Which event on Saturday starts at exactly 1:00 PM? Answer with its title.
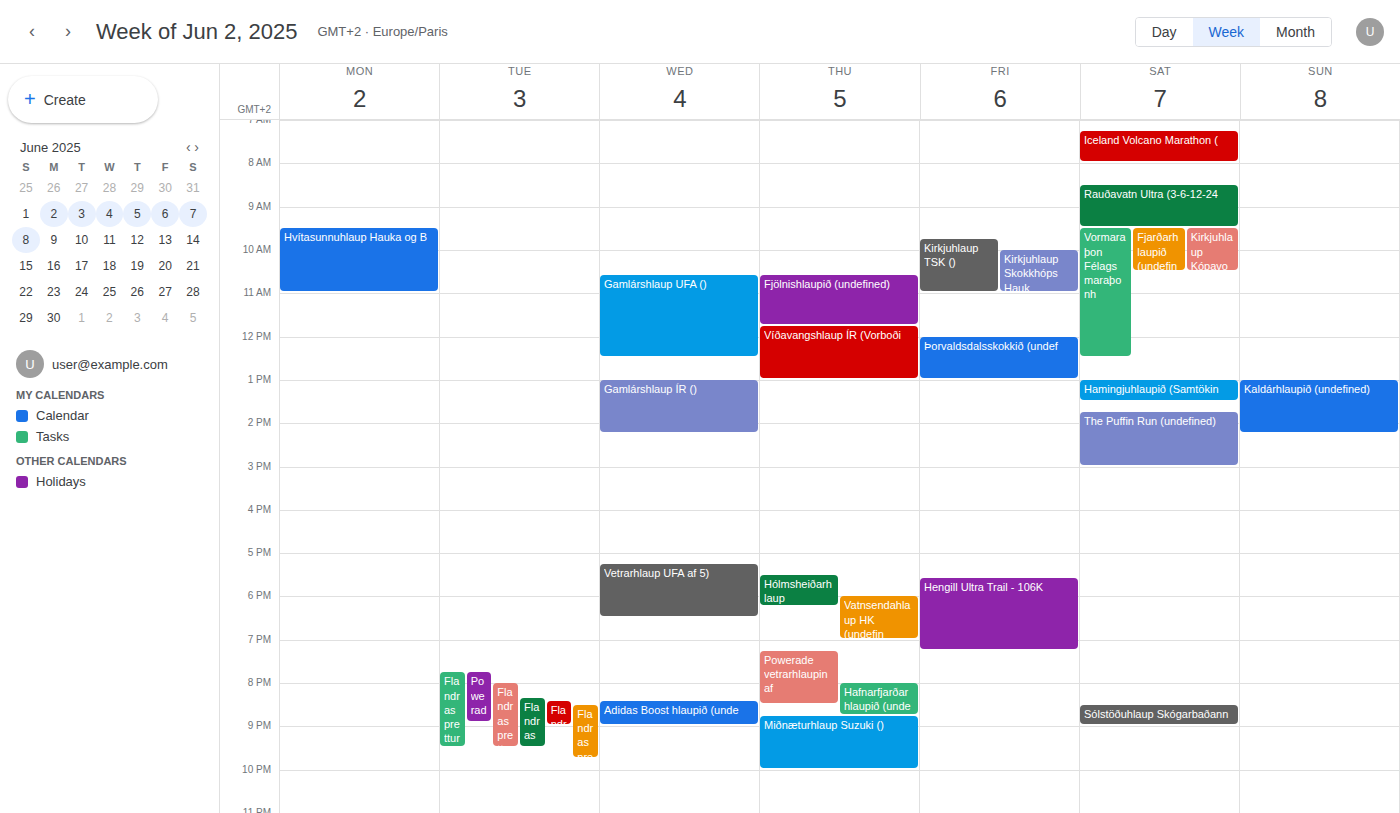
"Hamingjuhlaupið (Samtökin"